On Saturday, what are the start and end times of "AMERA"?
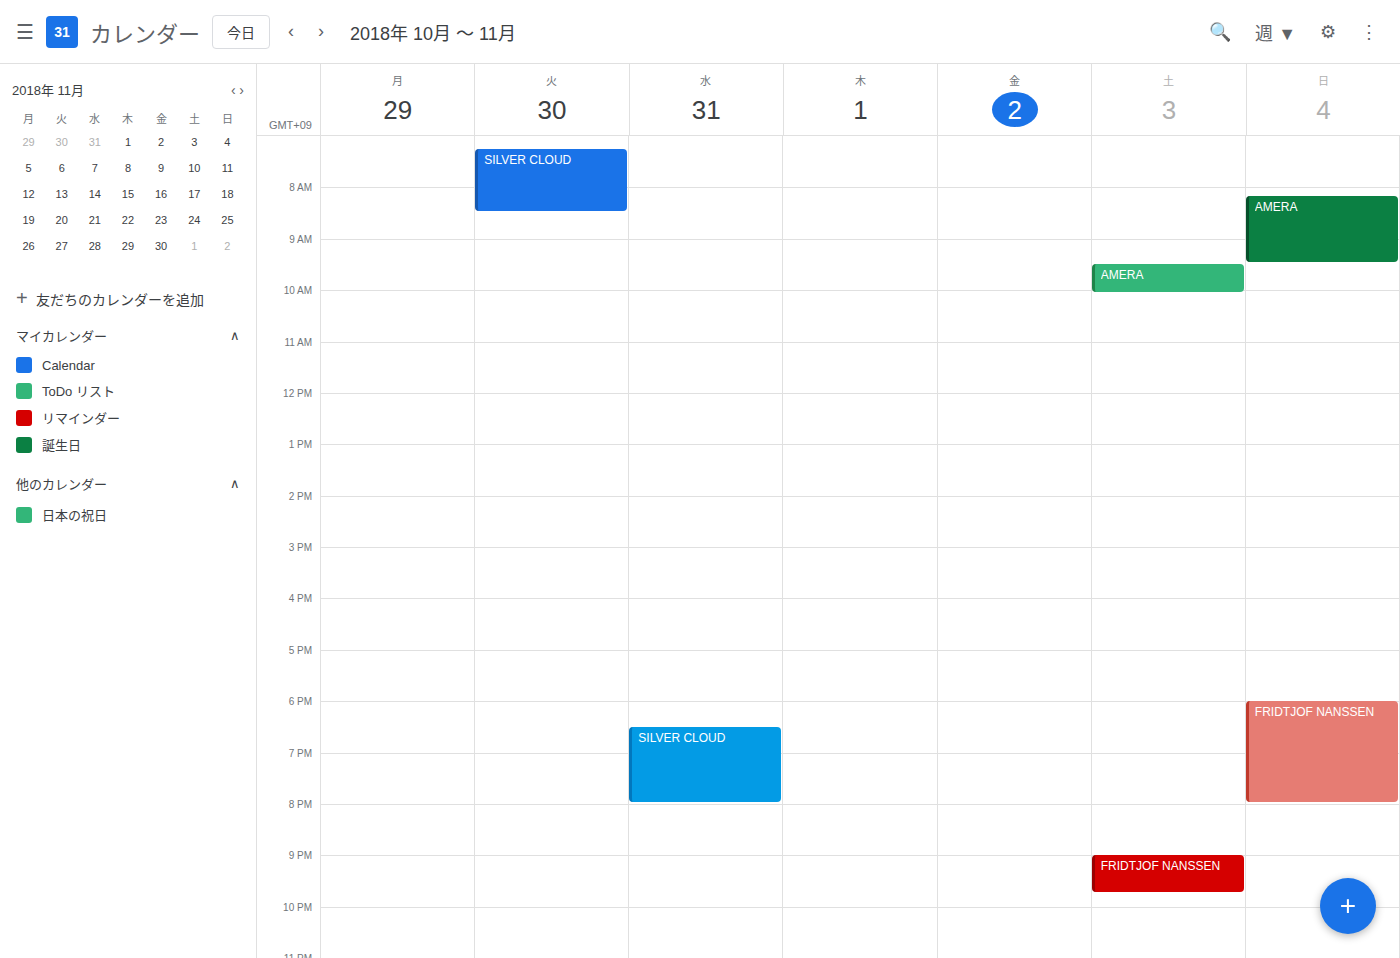
9:30 AM to 10:05 AM